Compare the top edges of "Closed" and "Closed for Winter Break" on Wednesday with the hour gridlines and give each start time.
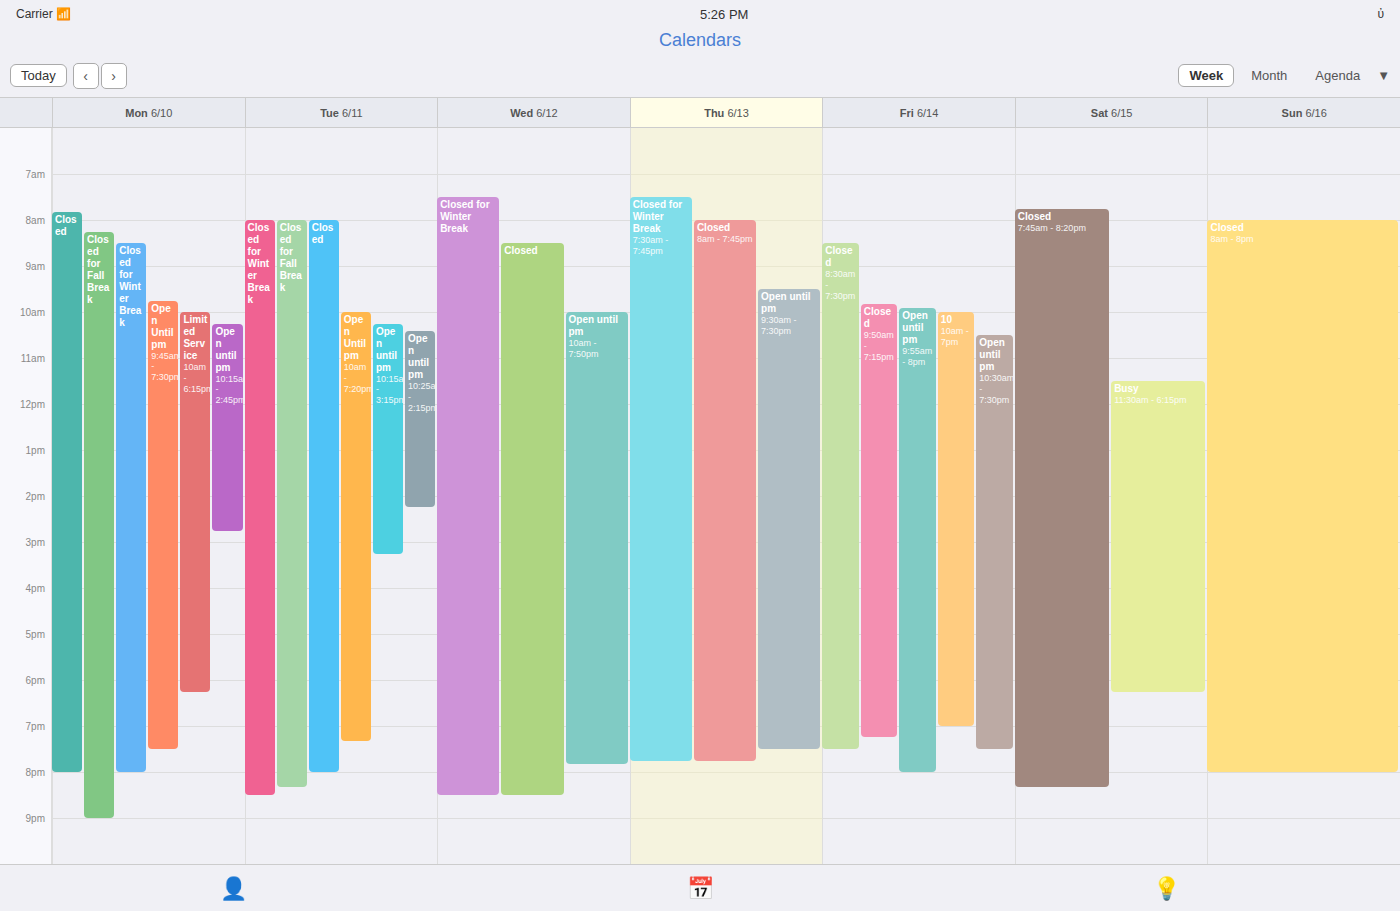
"Closed": 08:30, halfway between the 08:00 and 09:00 lines. "Closed for Winter Break": 07:30, halfway between the 07:00 and 08:00 lines.